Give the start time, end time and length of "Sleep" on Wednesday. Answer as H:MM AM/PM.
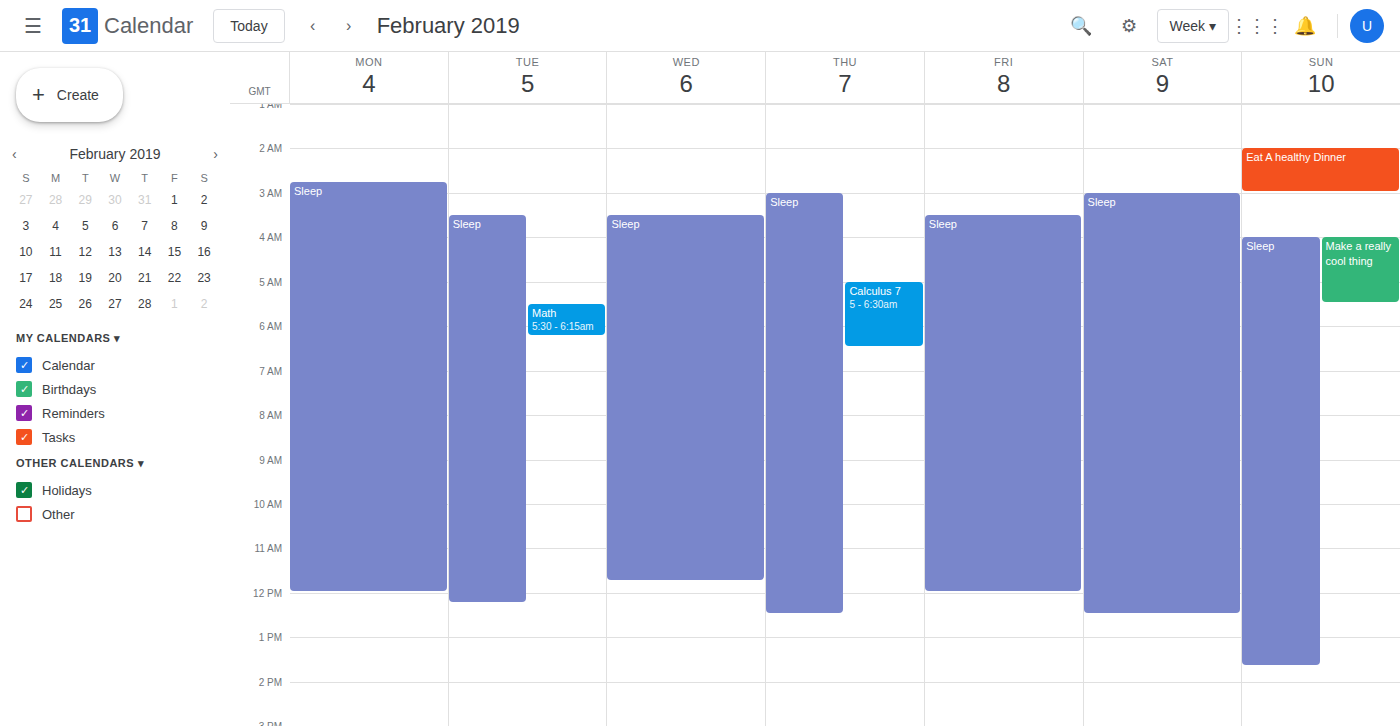
3:30 AM to 11:45 AM, 8 hours 15 minutes